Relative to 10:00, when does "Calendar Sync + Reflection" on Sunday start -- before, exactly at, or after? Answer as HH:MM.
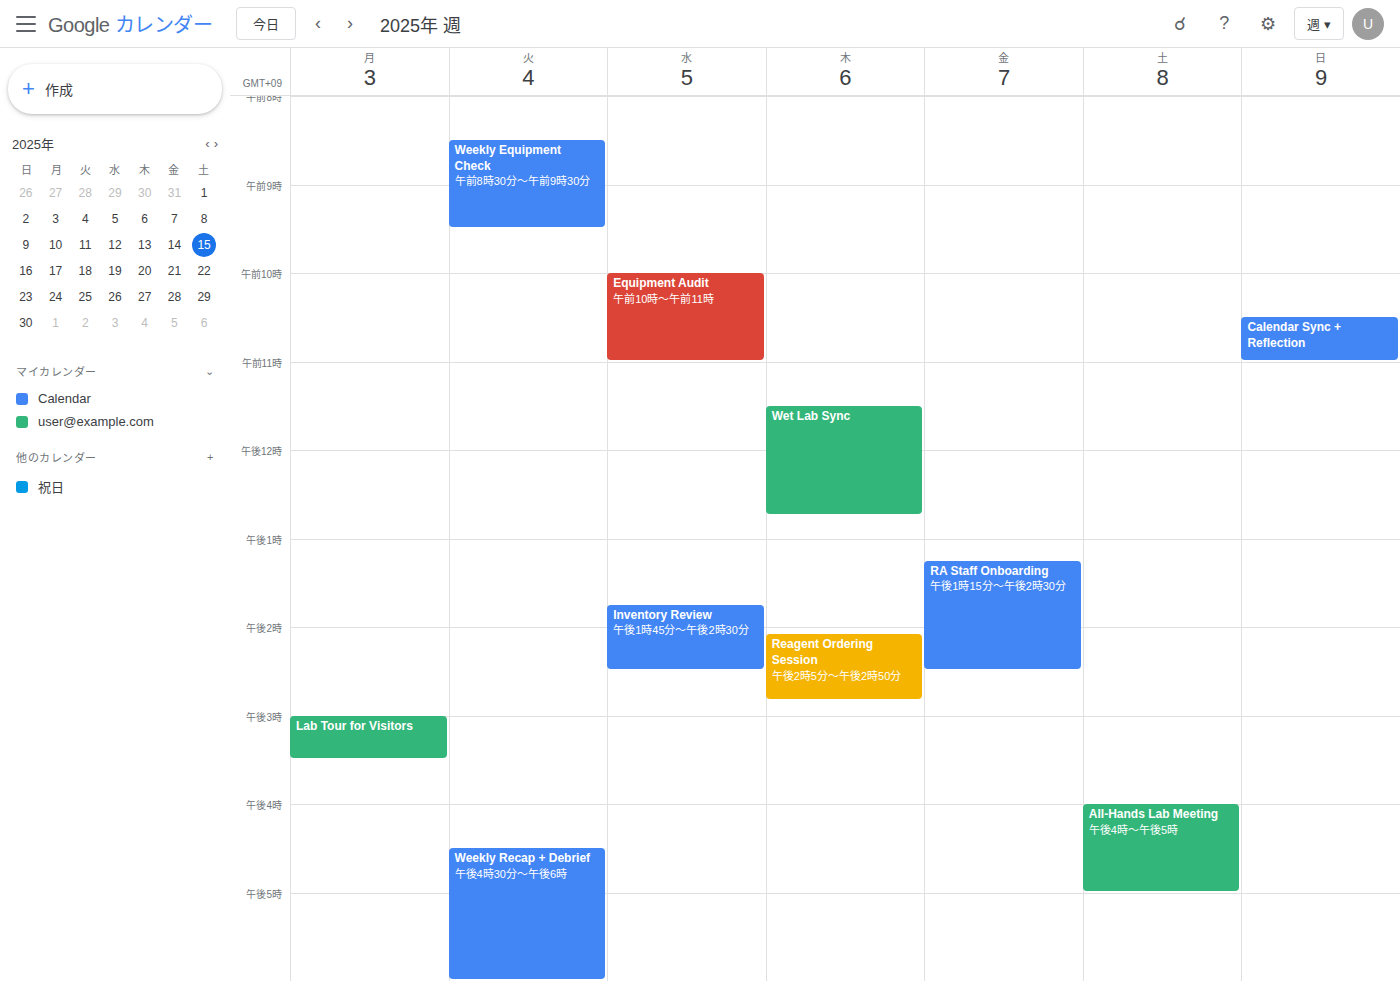
10:30 -- after 10:00, 30 minutes below the 10:00 line.